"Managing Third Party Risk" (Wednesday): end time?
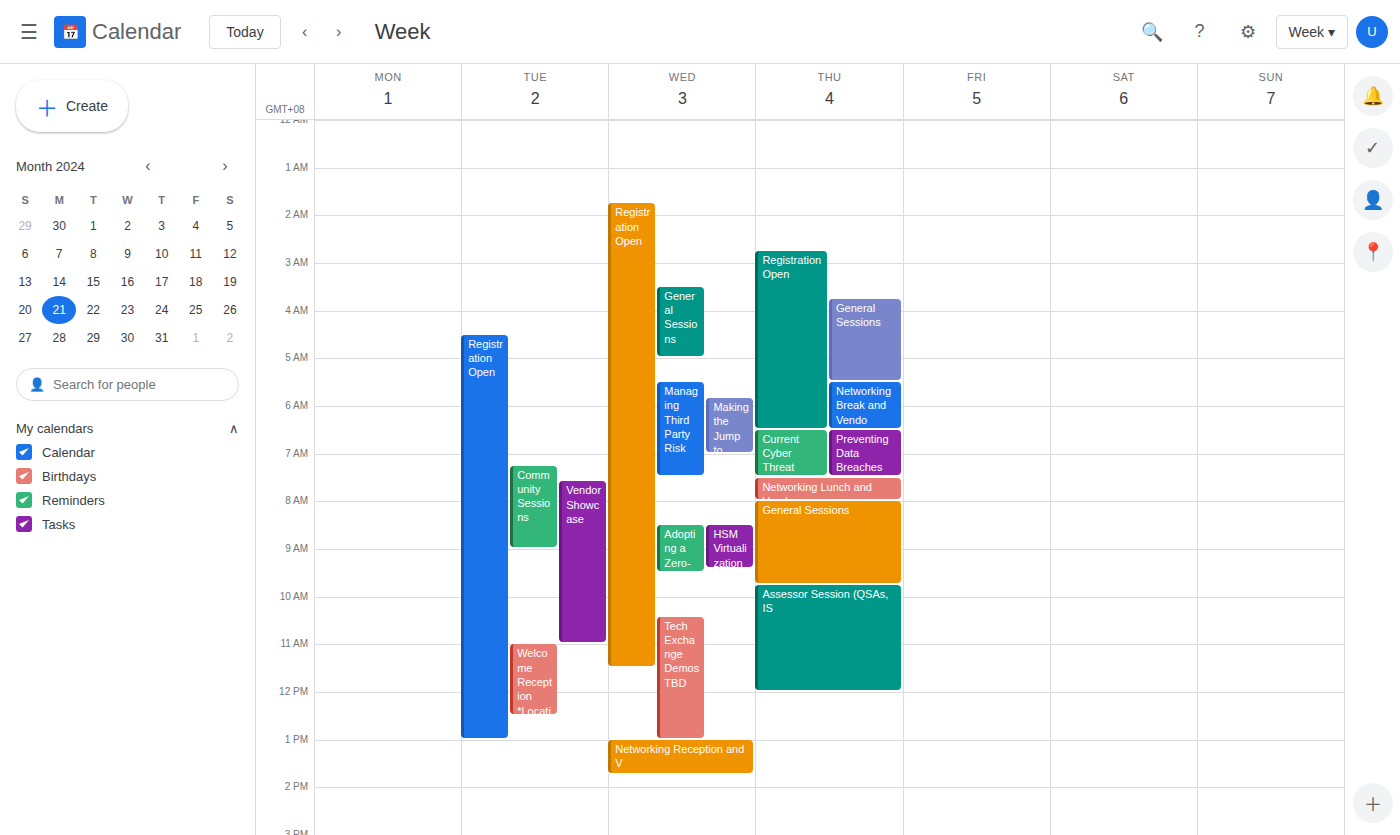
7:30 AM